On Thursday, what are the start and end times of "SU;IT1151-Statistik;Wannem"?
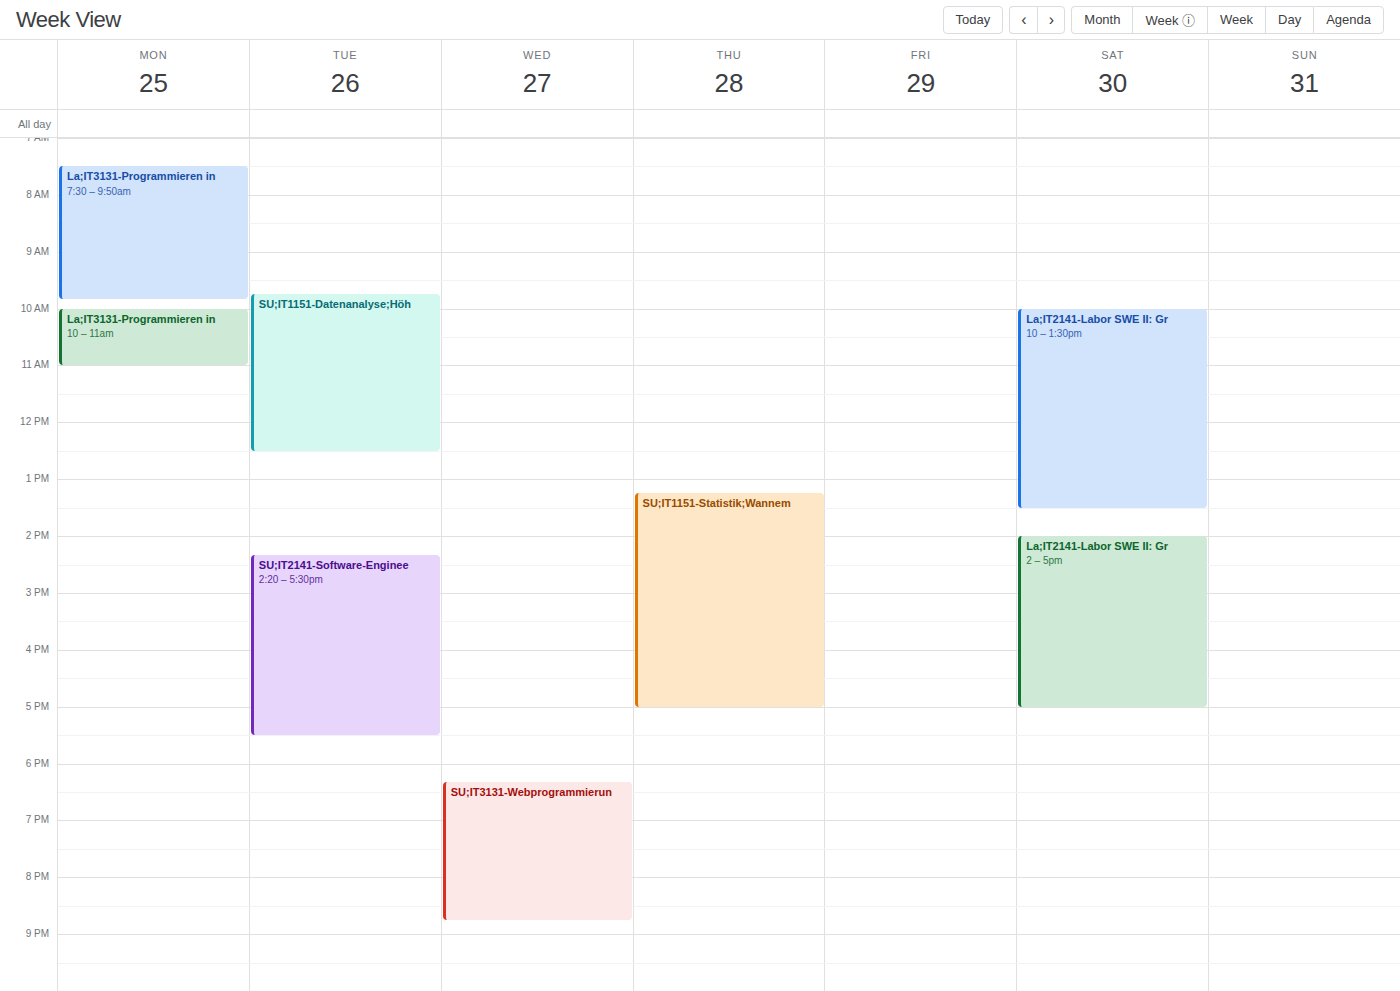
1:15 PM to 5:00 PM